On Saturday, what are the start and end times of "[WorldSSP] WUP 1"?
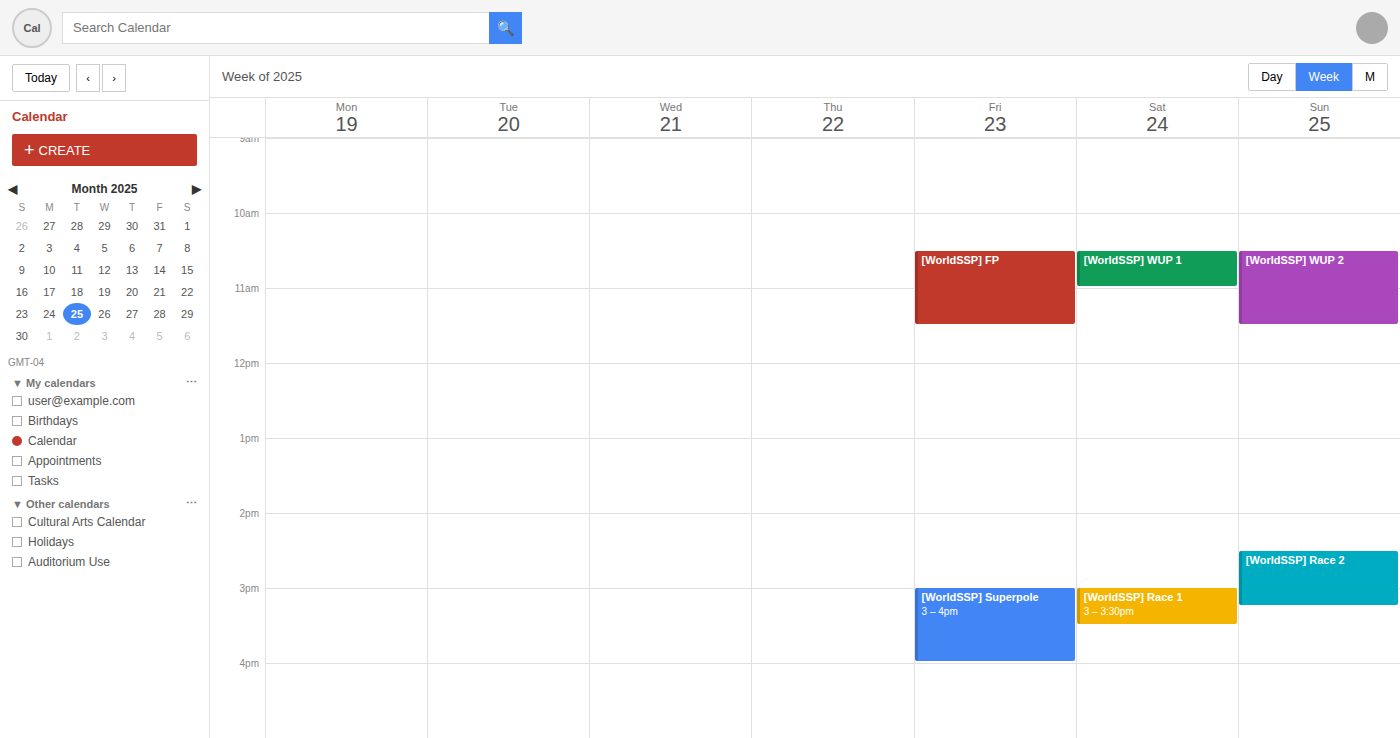
10:30 AM to 11:00 AM